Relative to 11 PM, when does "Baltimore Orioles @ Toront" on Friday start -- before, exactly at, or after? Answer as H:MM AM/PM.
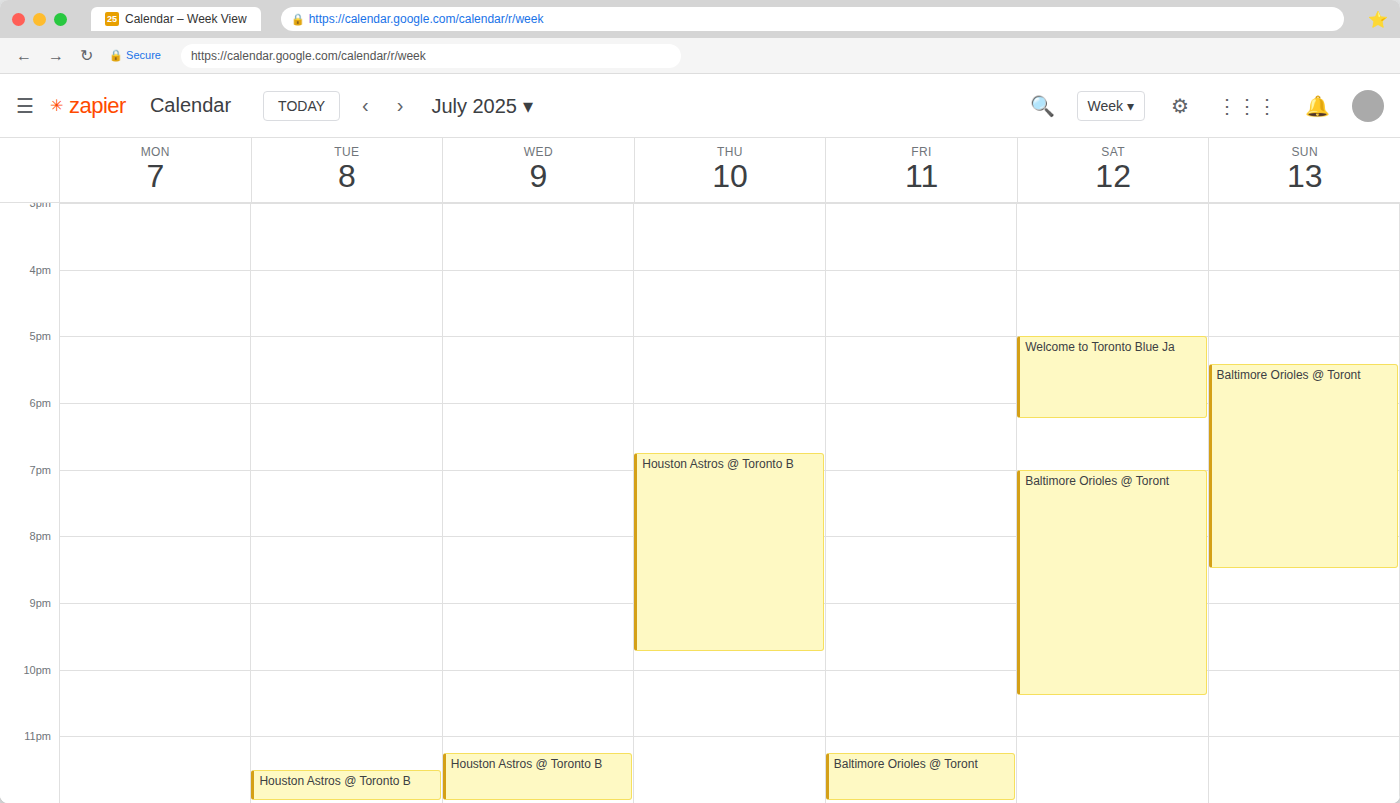
11:15 PM -- after 11 PM, 15 minutes below the 11 PM line.